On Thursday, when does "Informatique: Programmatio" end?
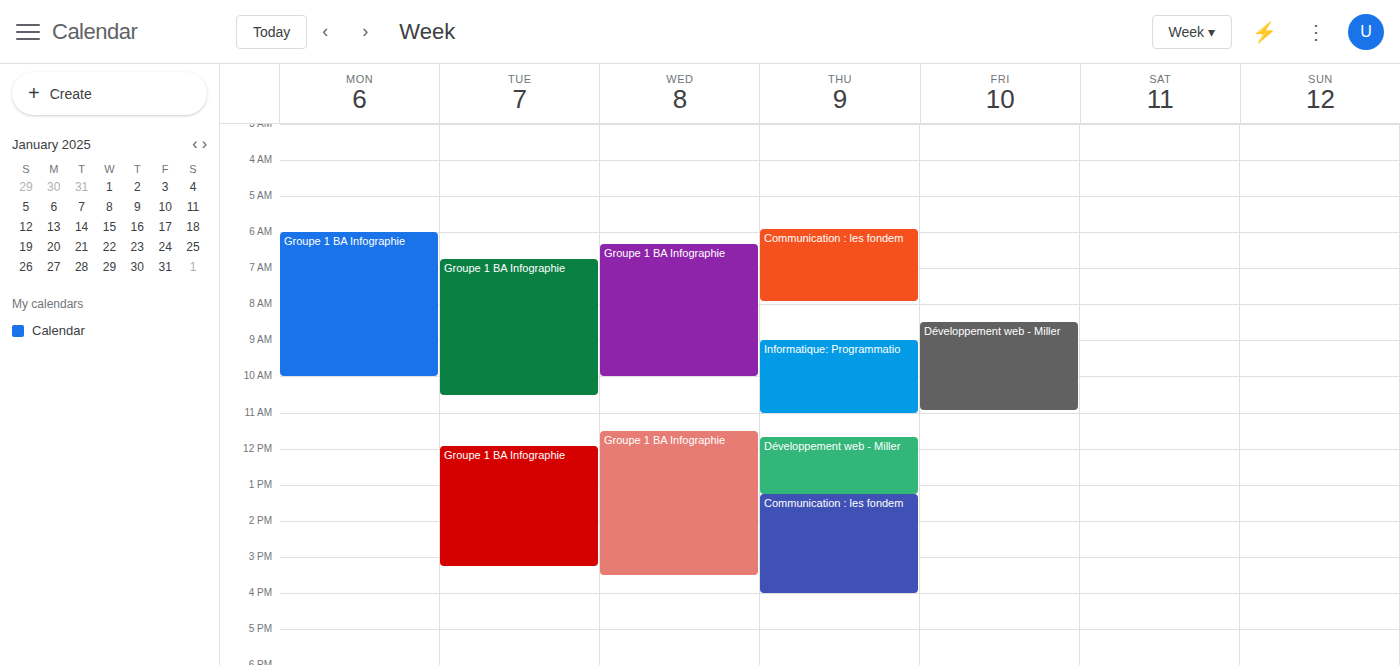
11:00 AM